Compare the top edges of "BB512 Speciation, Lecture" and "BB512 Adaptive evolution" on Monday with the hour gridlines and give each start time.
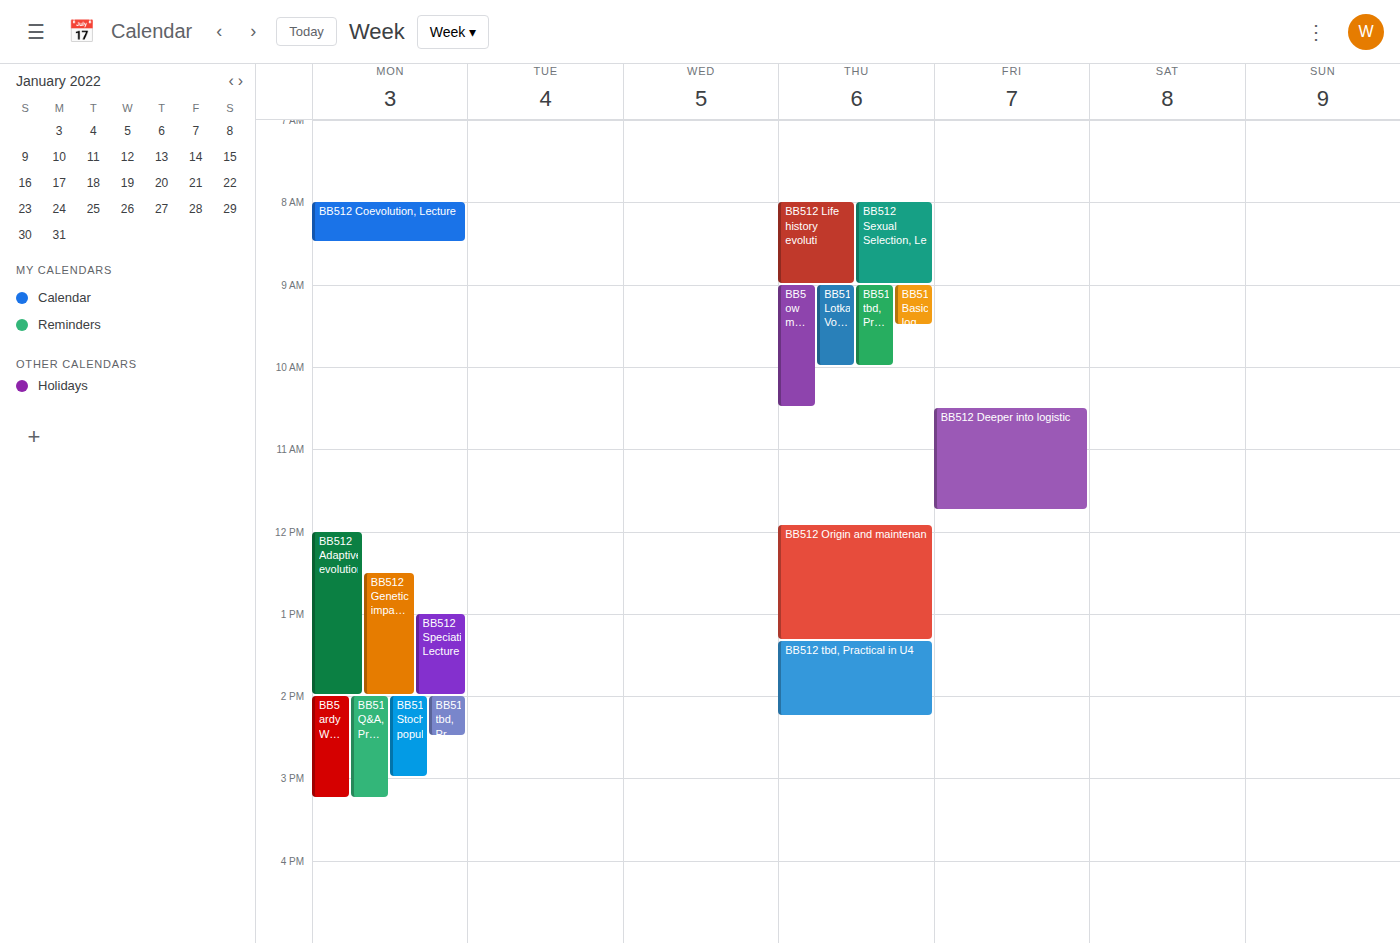
"BB512 Speciation, Lecture": 1:00 PM, exactly on the 1 PM line. "BB512 Adaptive evolution": 12:00 PM, exactly on the 12 PM line.